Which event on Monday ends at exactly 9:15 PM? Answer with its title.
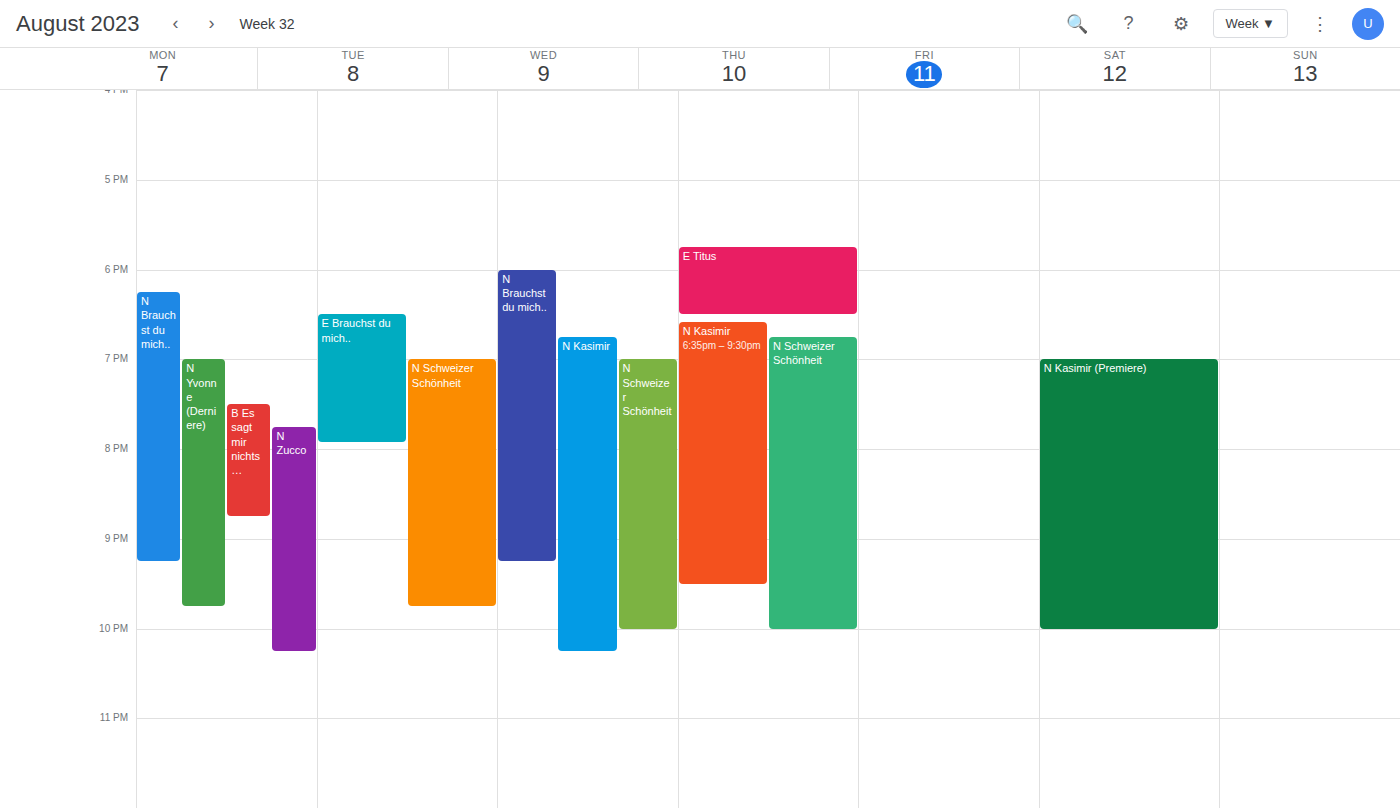
"N Brauchst du mich.."